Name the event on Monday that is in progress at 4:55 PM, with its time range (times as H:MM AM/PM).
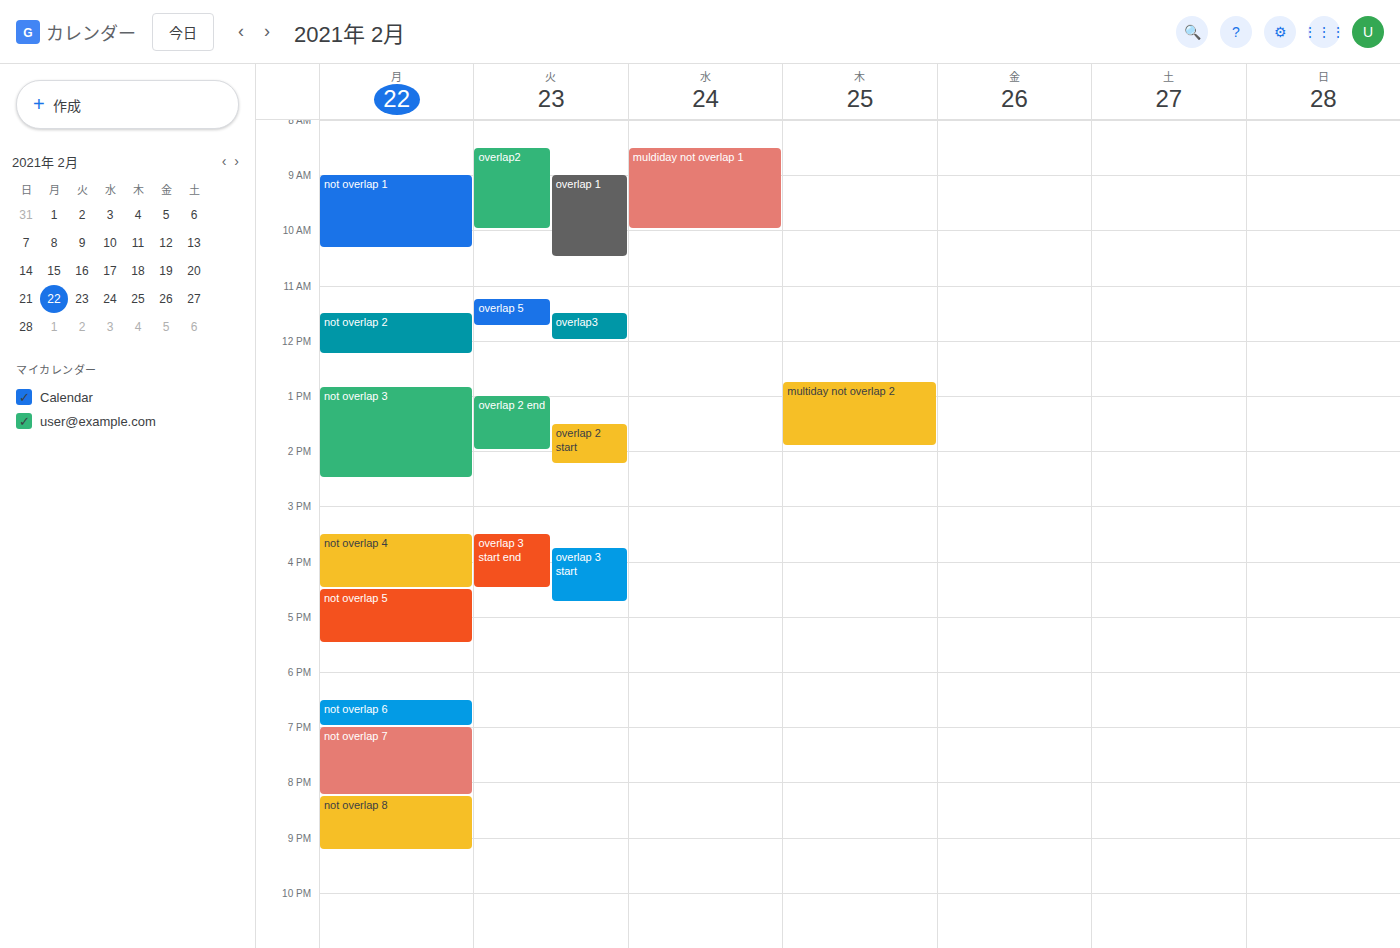
"not overlap 5", 4:30 PM to 5:30 PM